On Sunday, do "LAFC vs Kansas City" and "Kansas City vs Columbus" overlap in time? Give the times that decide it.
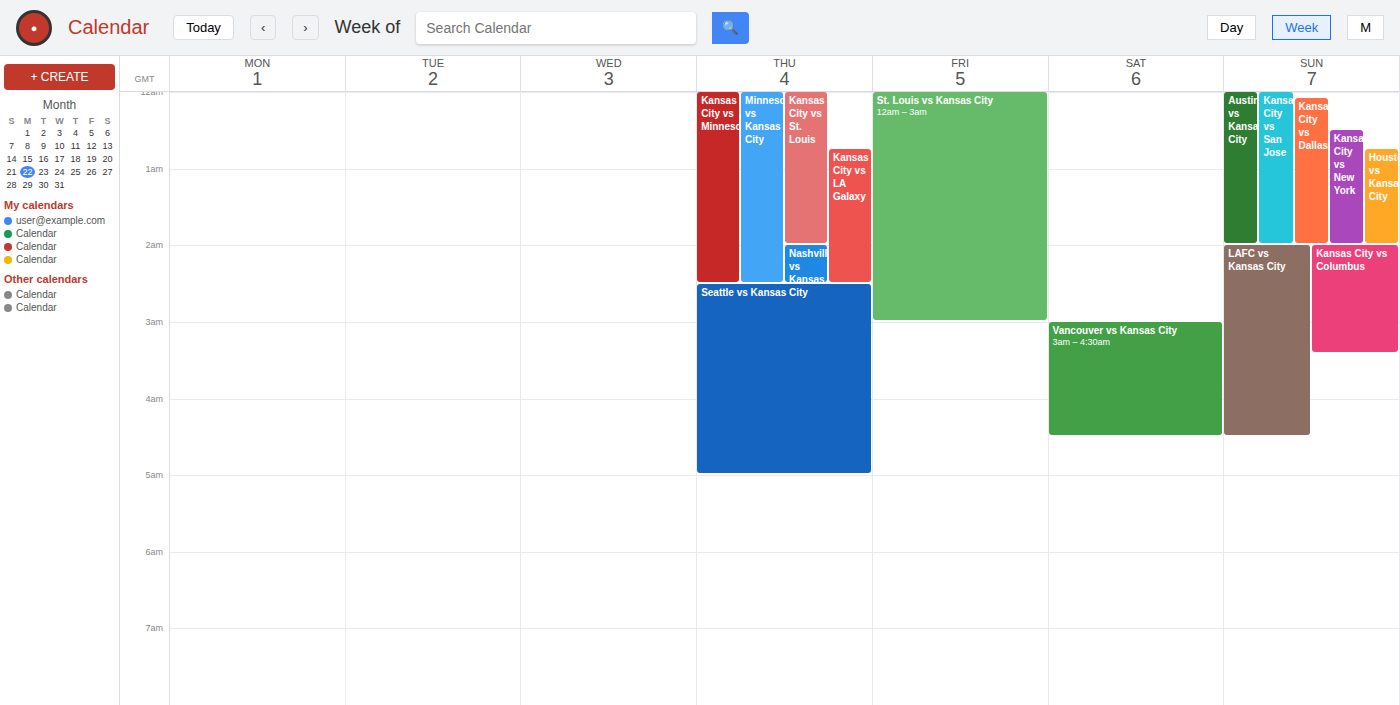
"Kansas City vs Columbus" runs 2:00 AM to 3:25 AM, inside "LAFC vs Kansas City" -- they overlap.